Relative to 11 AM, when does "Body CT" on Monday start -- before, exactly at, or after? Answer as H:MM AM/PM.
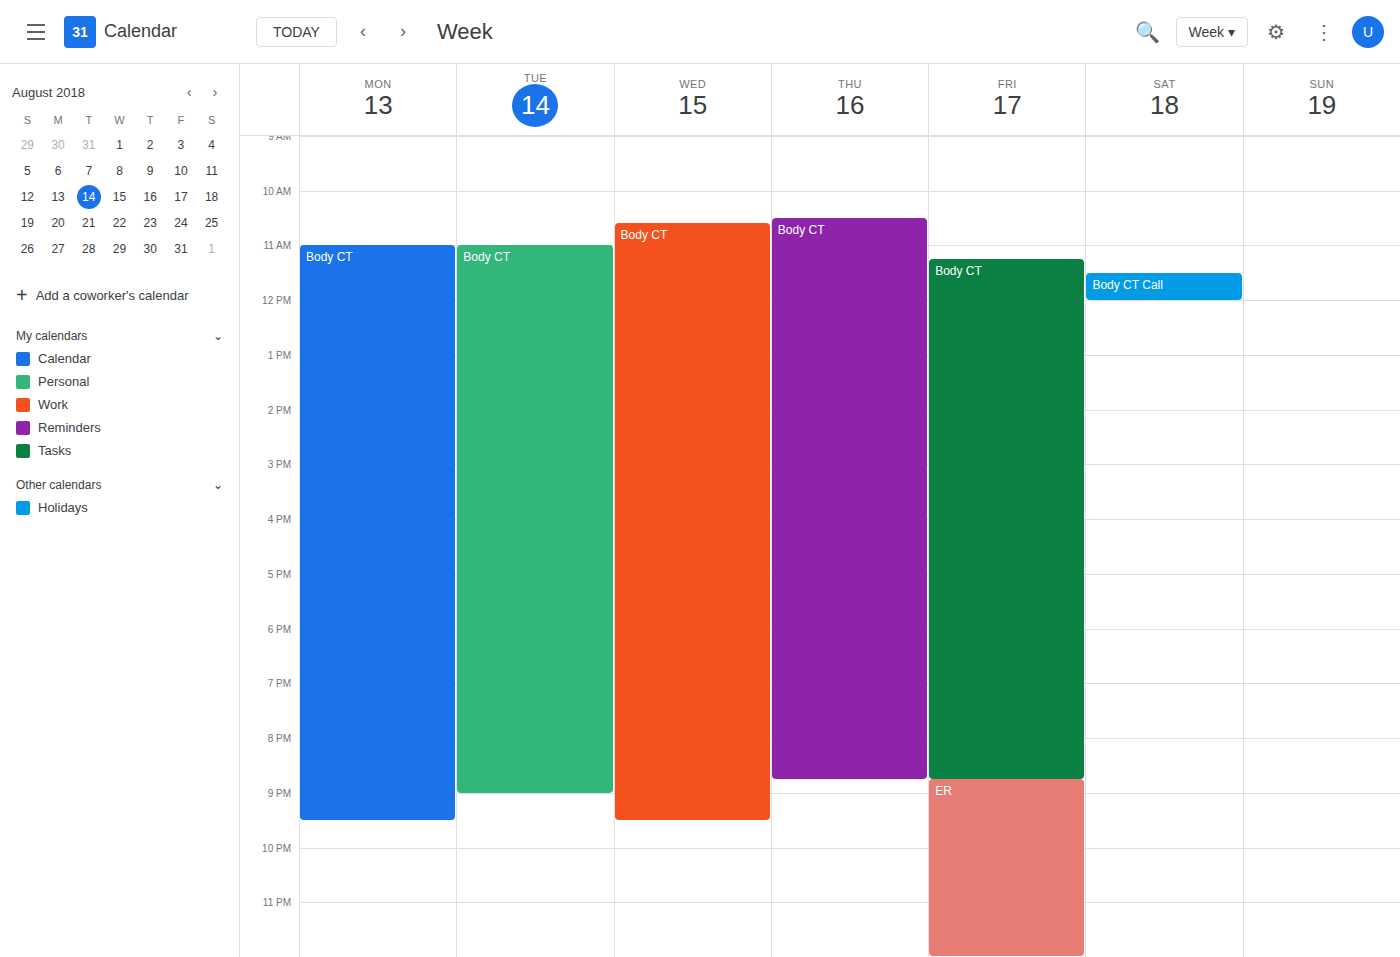
11:00 AM -- exactly at 11 AM, on the 11 AM line.